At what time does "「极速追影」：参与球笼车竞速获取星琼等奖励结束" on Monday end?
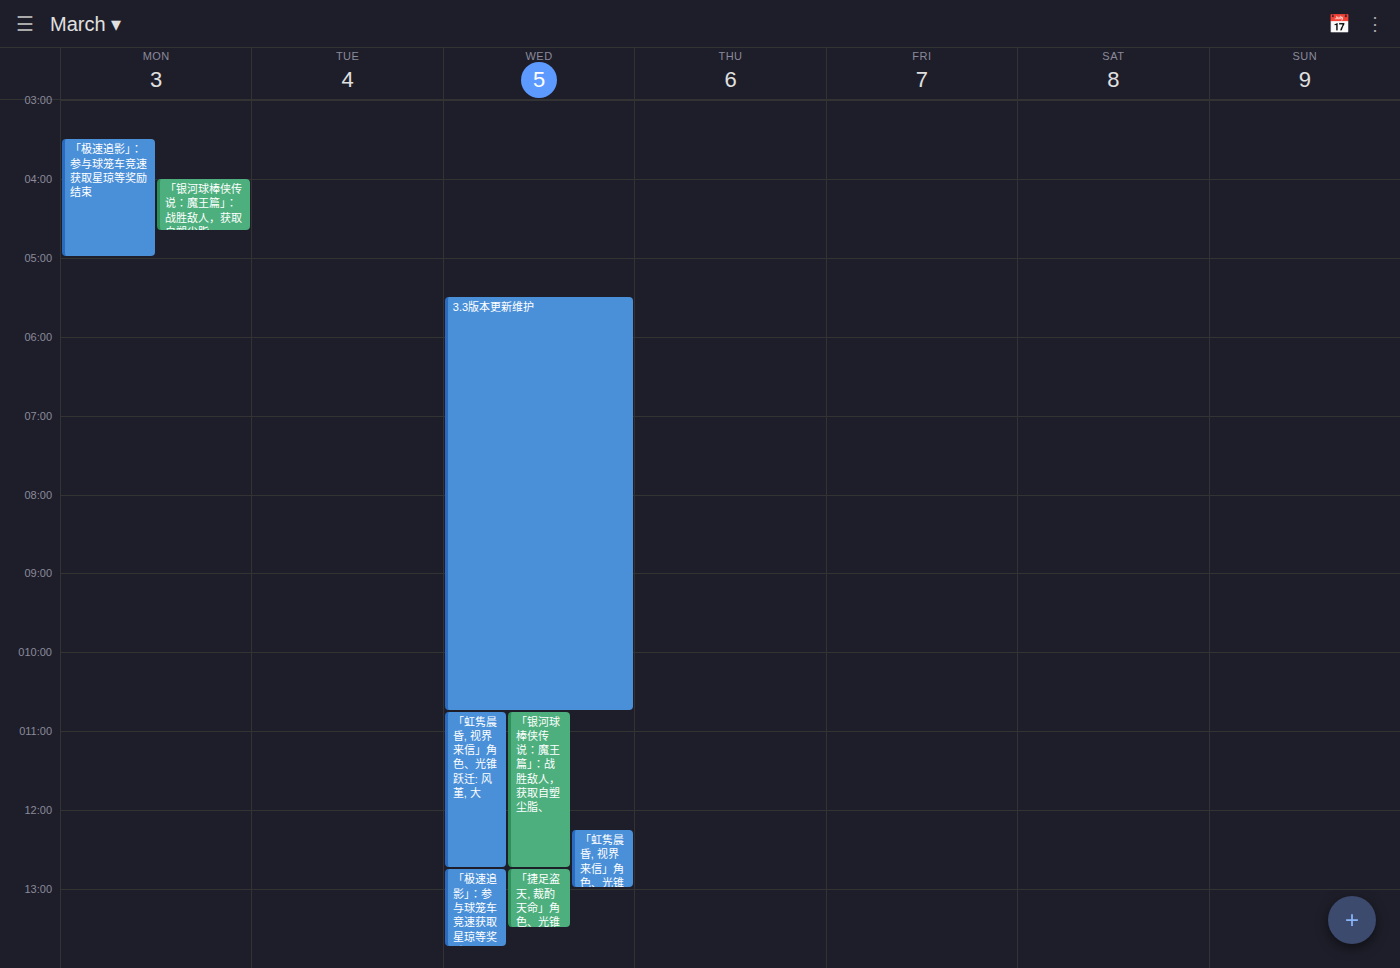
5:00 AM